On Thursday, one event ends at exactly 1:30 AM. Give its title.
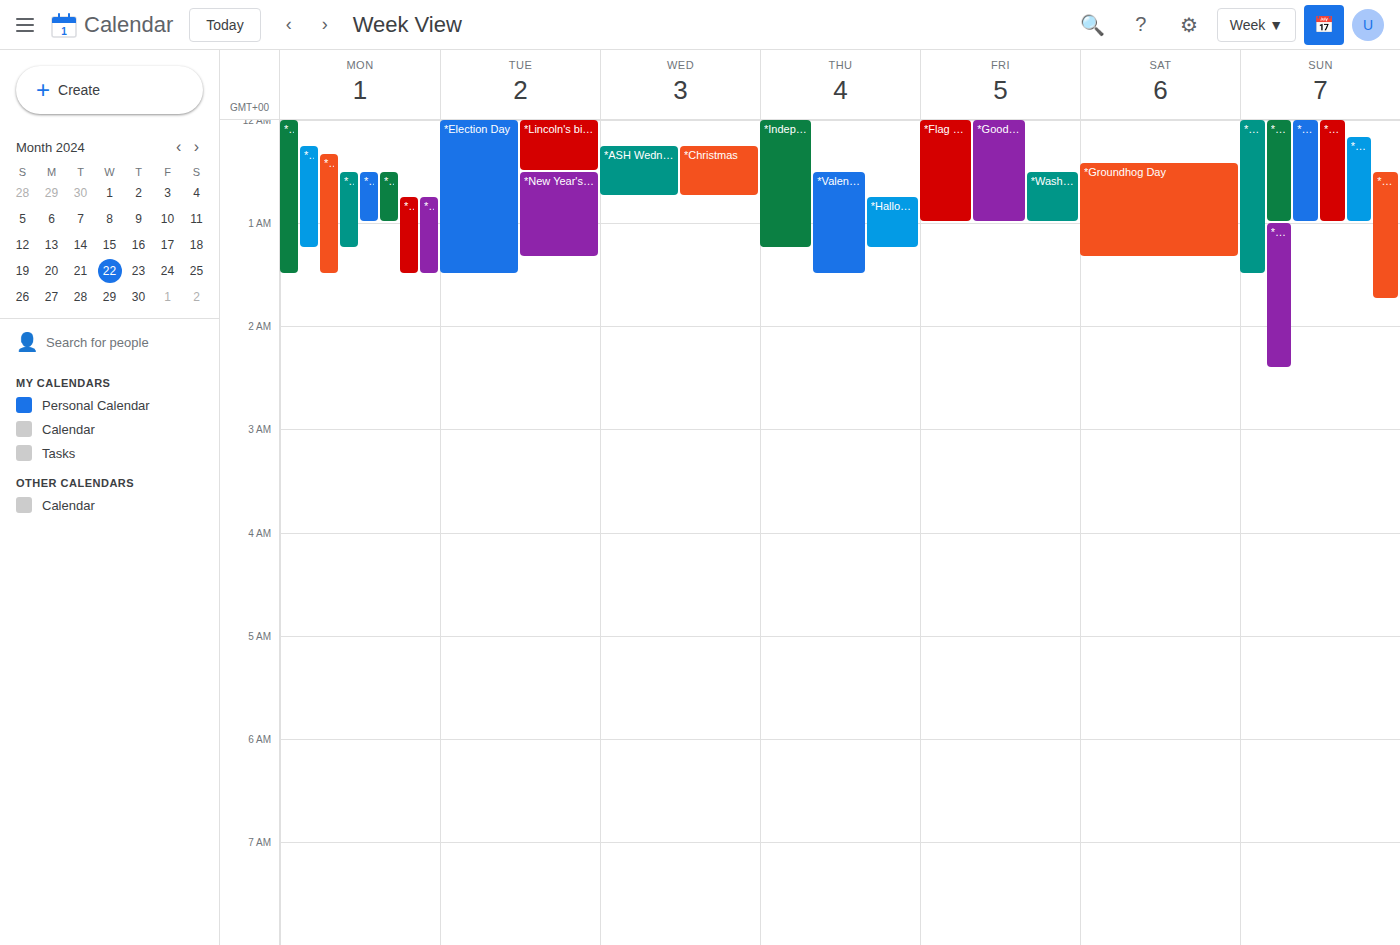
"*Valentine's Day"